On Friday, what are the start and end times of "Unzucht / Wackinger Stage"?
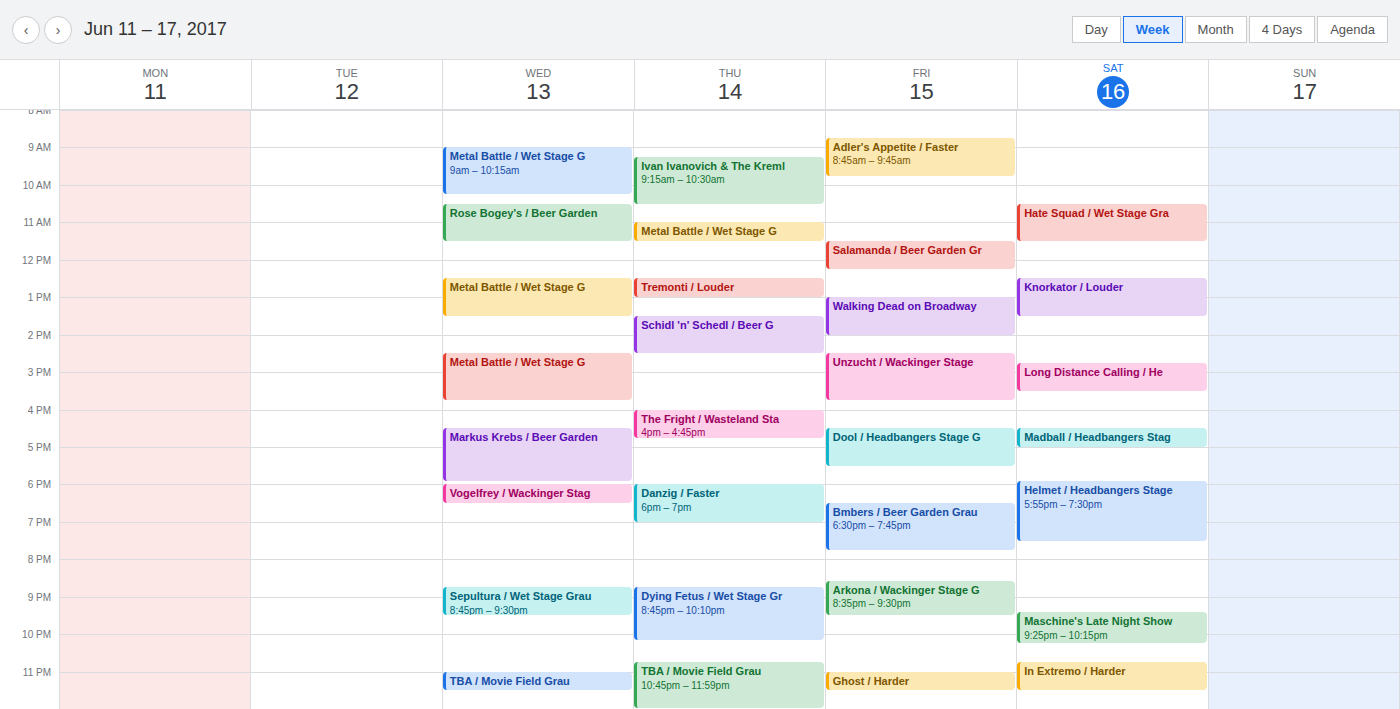
2:30 PM to 3:45 PM